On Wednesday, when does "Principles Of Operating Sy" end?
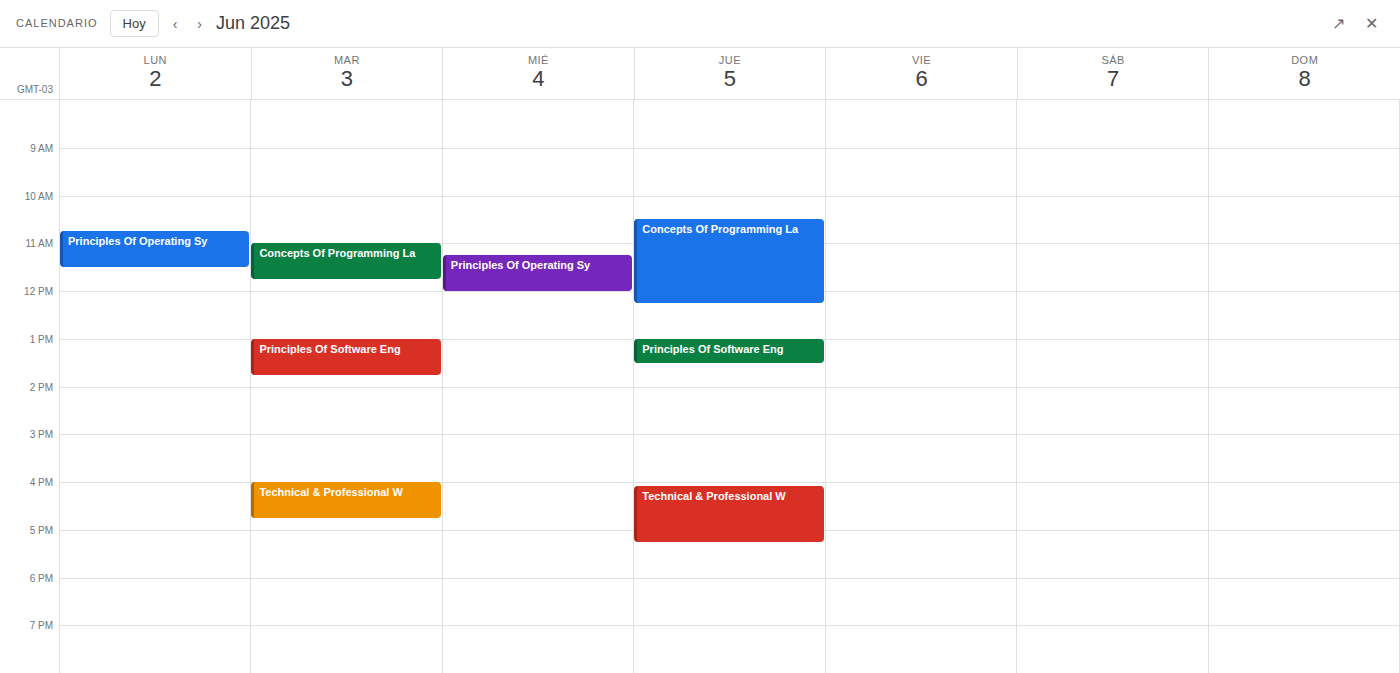
12:00 PM